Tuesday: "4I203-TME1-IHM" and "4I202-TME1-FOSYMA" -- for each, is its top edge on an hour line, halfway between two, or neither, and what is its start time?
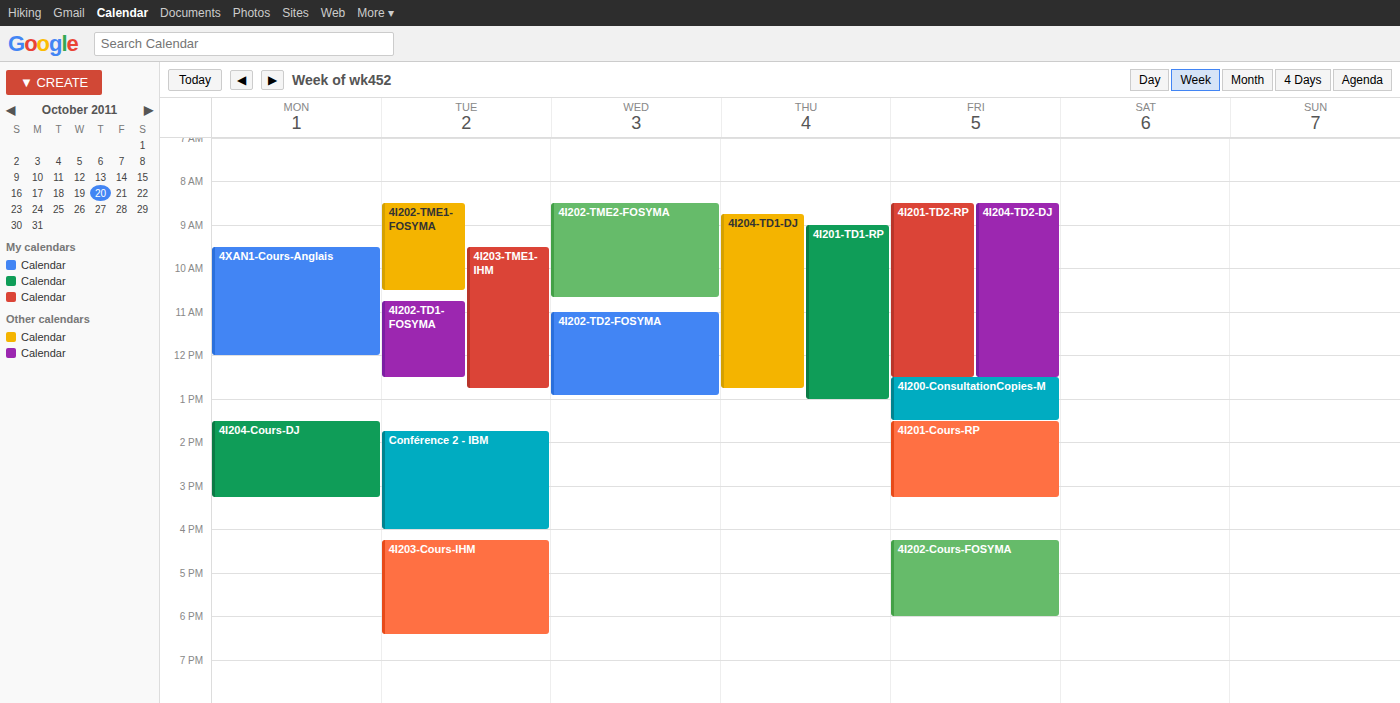
"4I203-TME1-IHM": 9:30 AM, halfway between the 9 AM and 10 AM lines. "4I202-TME1-FOSYMA": 8:30 AM, halfway between the 8 AM and 9 AM lines.